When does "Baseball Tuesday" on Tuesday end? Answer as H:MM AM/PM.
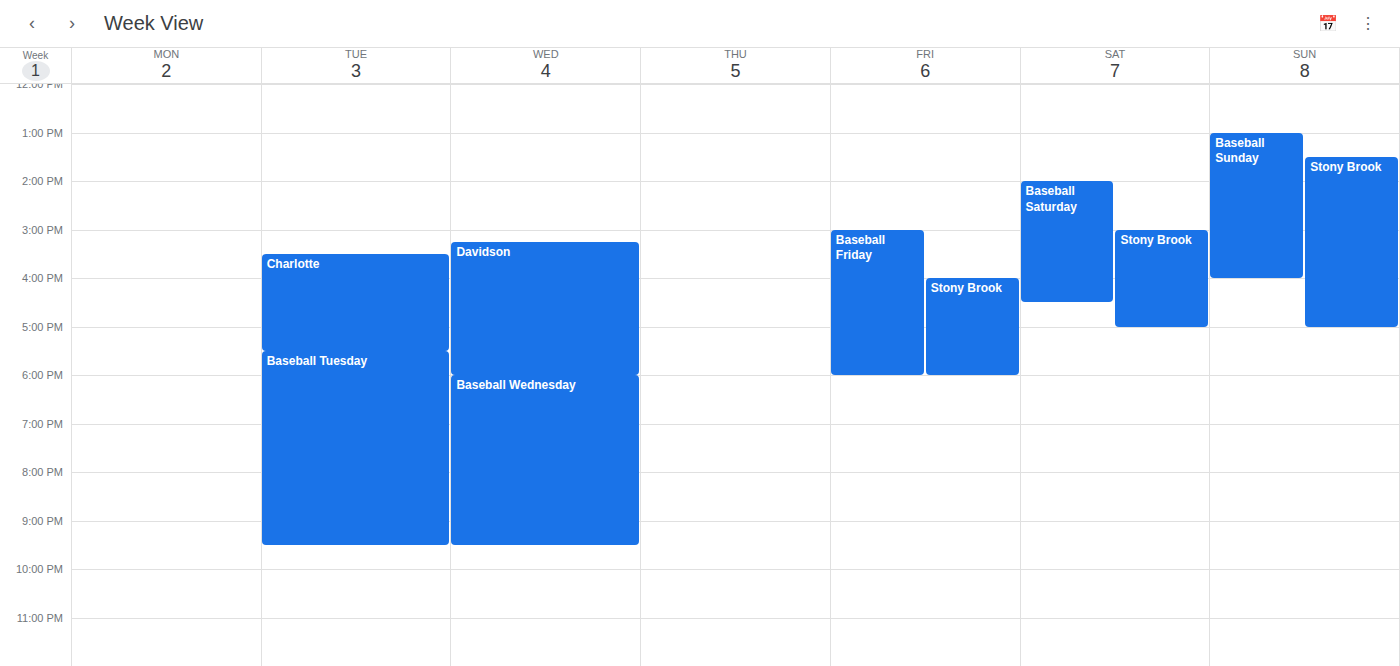
9:30 PM